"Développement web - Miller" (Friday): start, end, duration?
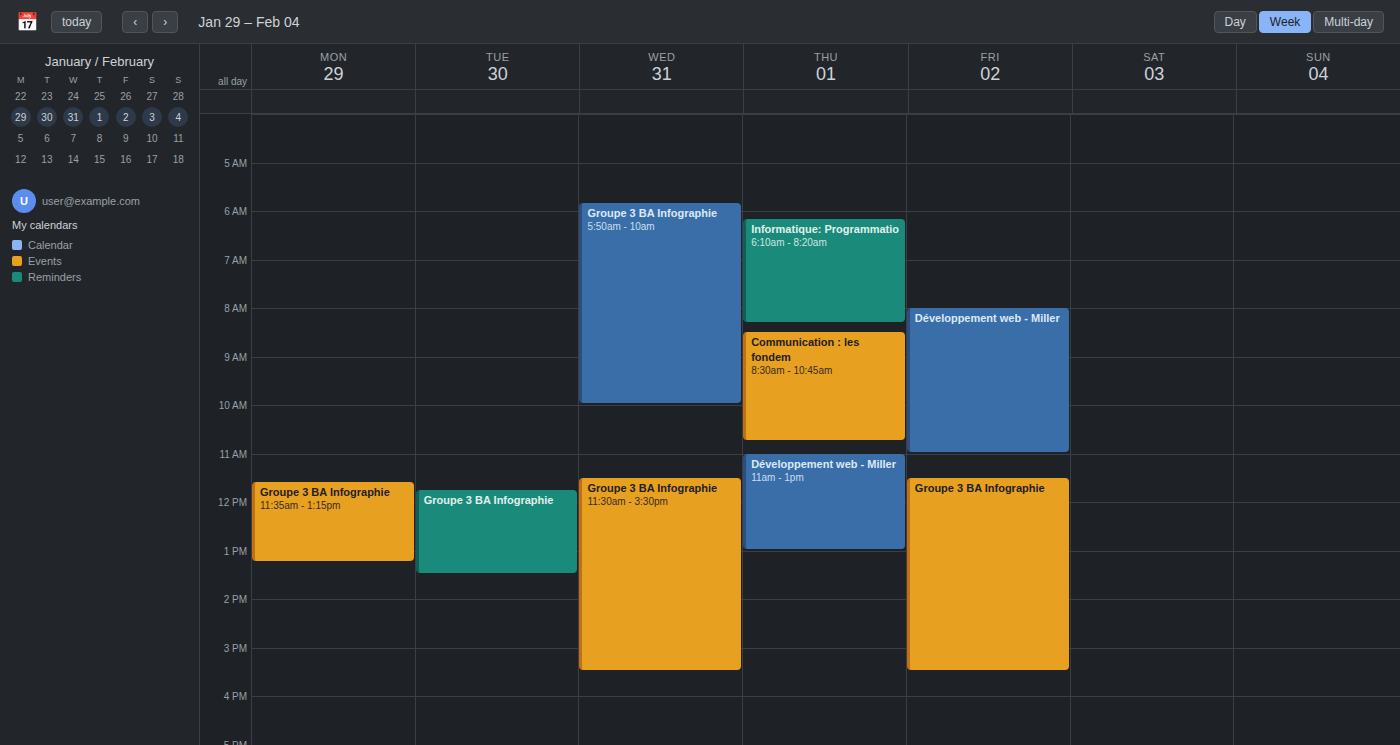
8:00 AM to 11:00 AM, 3 hours